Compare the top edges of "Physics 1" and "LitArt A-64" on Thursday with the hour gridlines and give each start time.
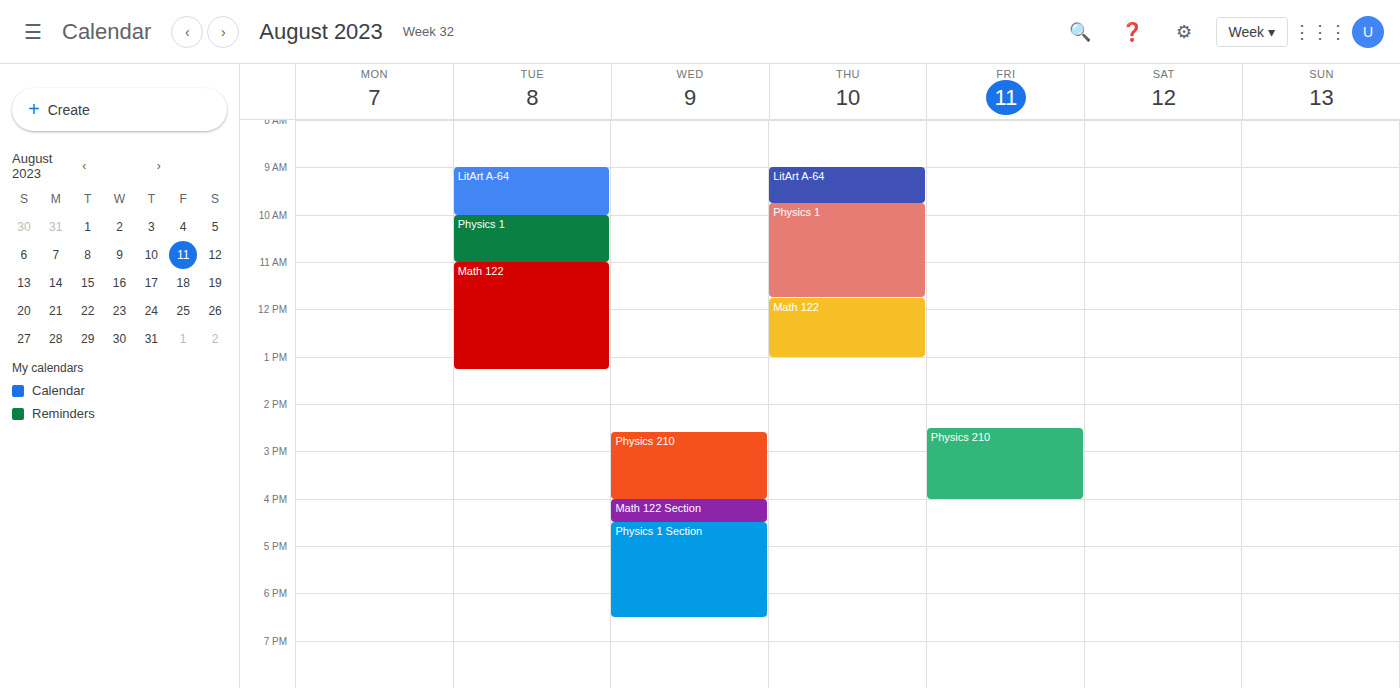
"Physics 1": 09:45, neither: three quarters of the way from the 09:00 line to the 10:00 line. "LitArt A-64": 09:00, exactly on the 09:00 line.